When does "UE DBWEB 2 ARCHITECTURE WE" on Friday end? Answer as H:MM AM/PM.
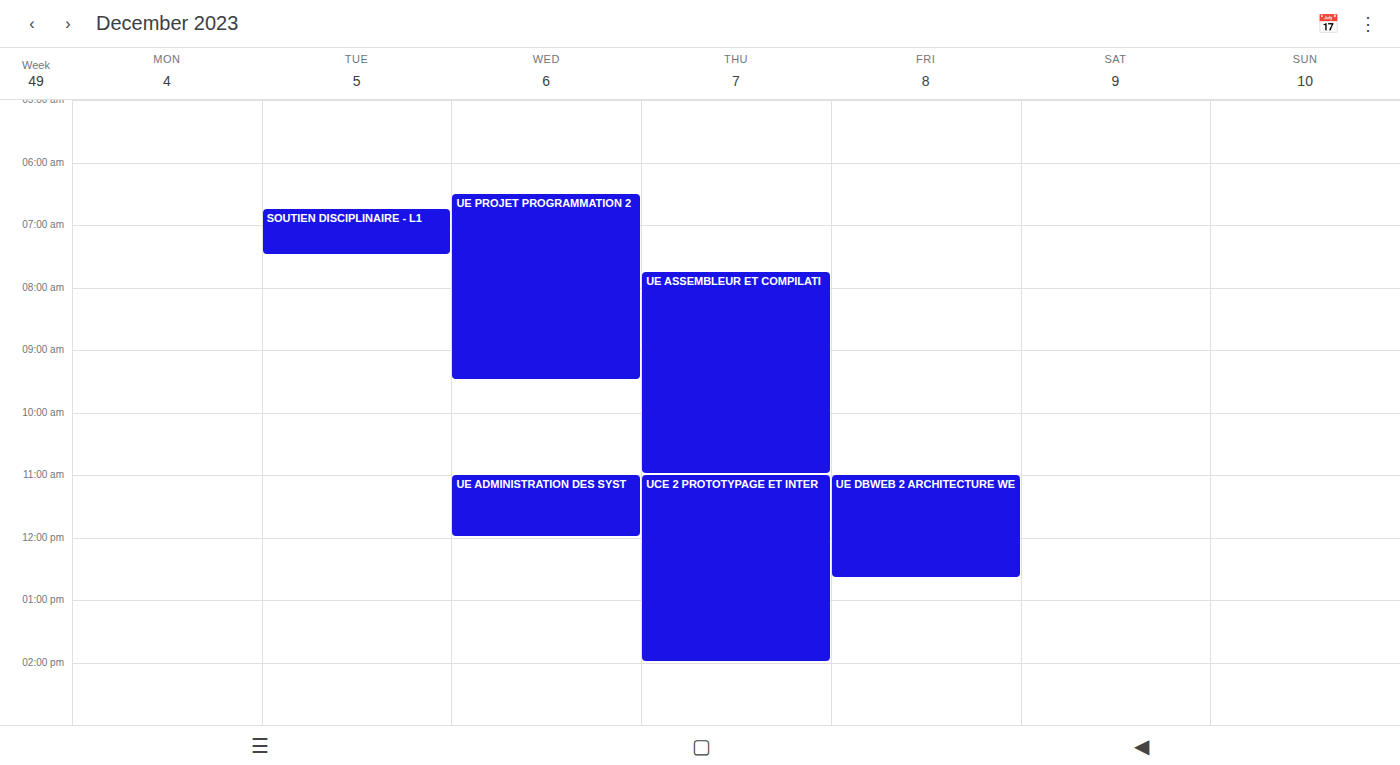
12:40 PM